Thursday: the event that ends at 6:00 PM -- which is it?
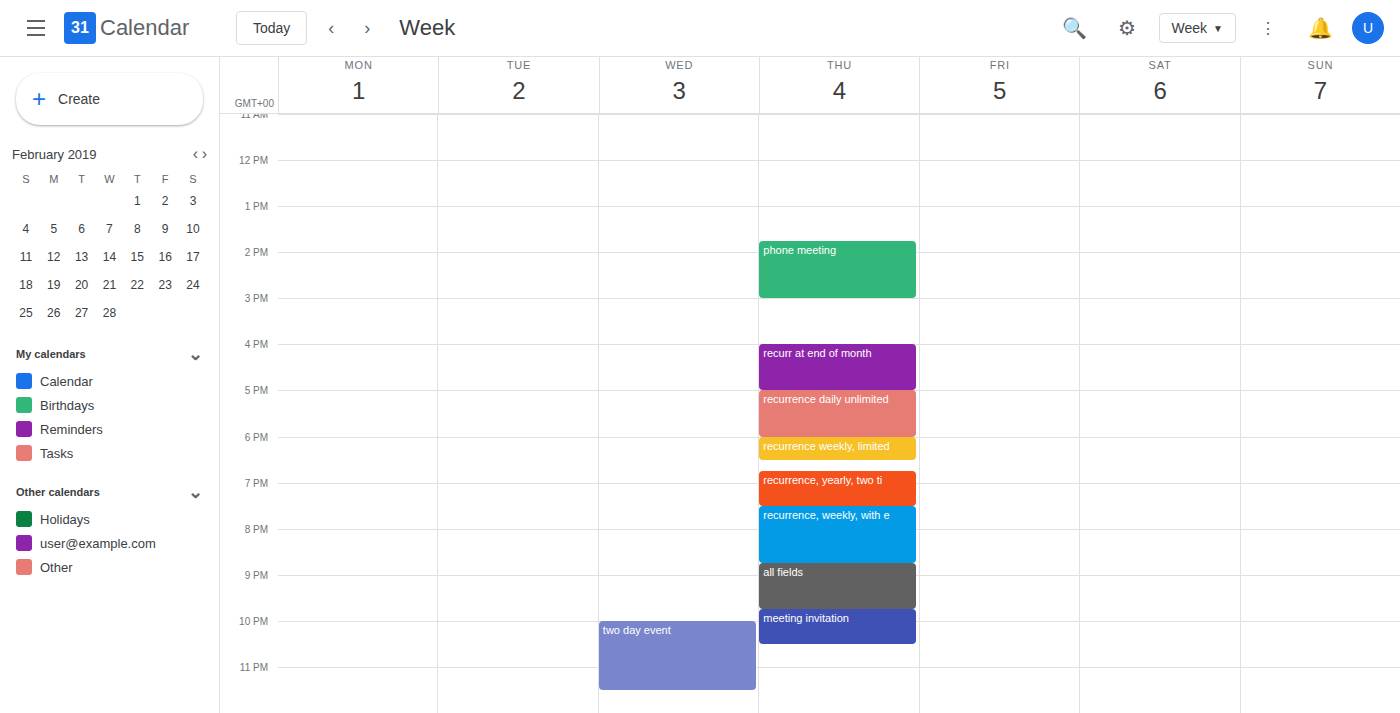
"recurrence daily unlimited"